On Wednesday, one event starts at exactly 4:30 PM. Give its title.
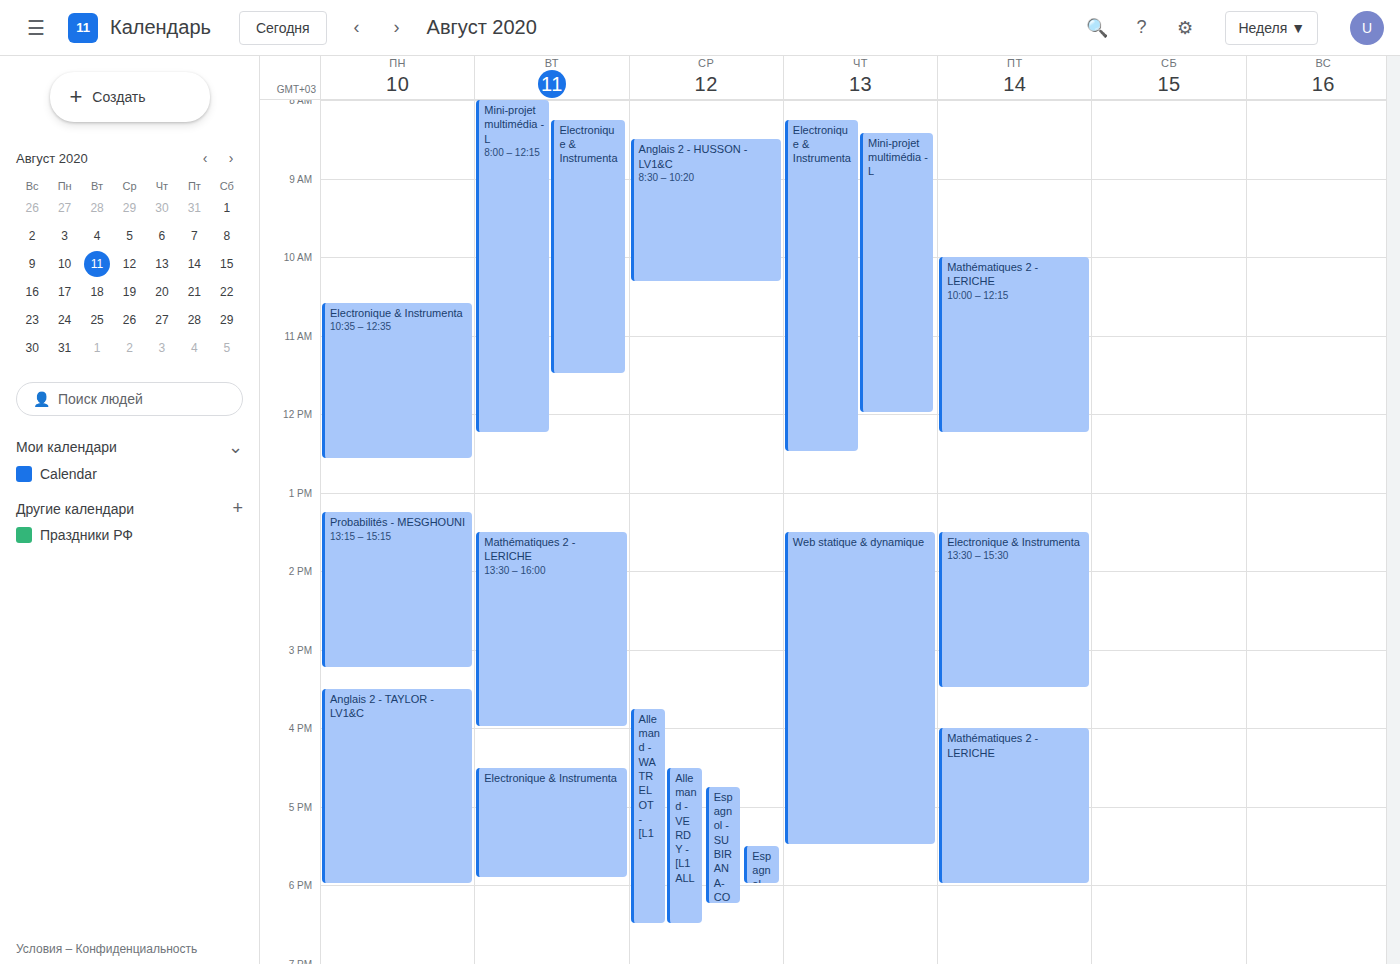
"Allemand - VERDY - [L1 ALL"